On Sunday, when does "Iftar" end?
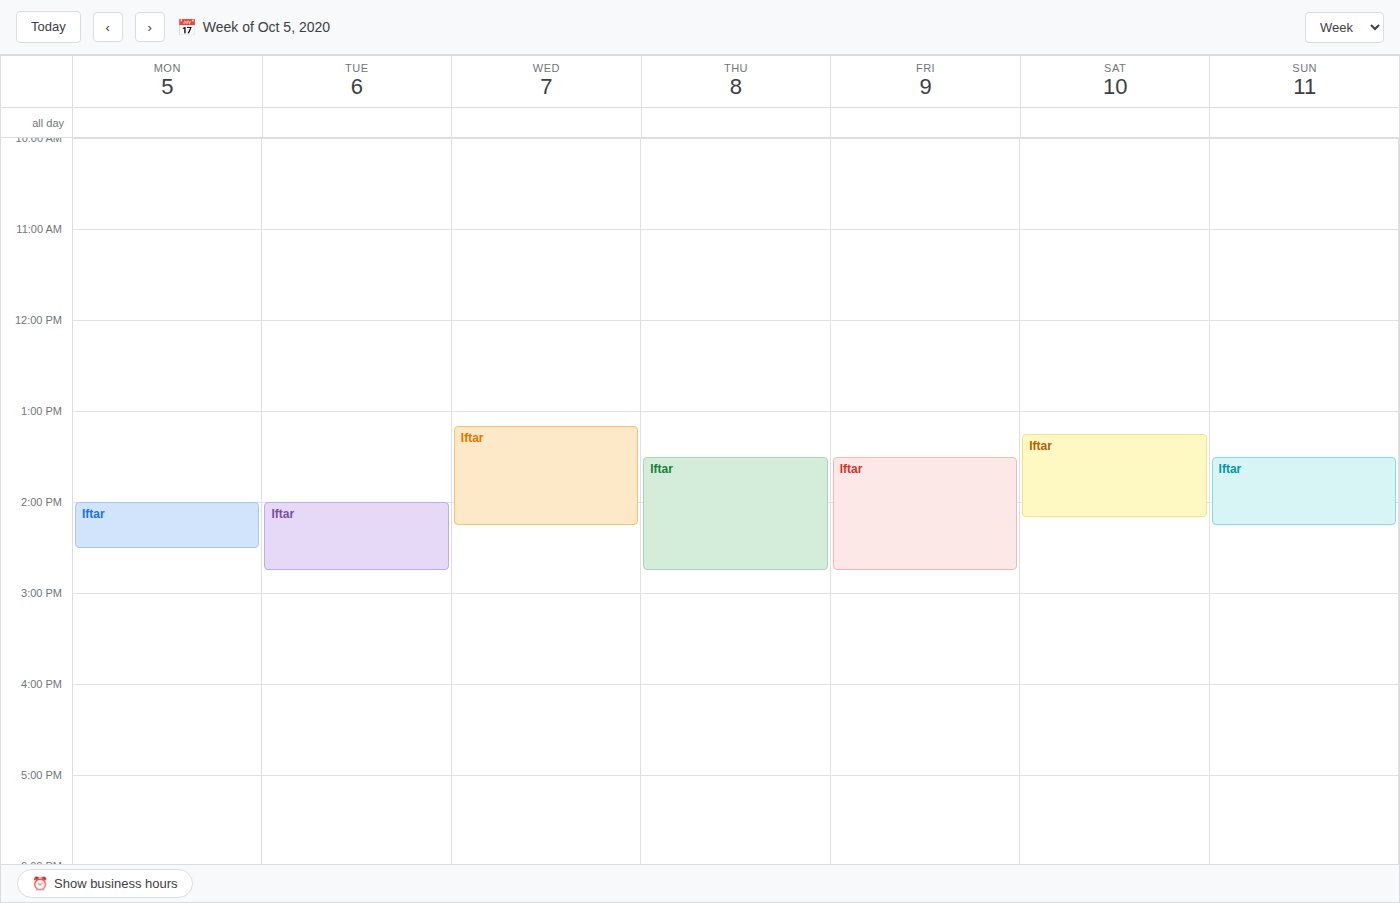
2:15 PM